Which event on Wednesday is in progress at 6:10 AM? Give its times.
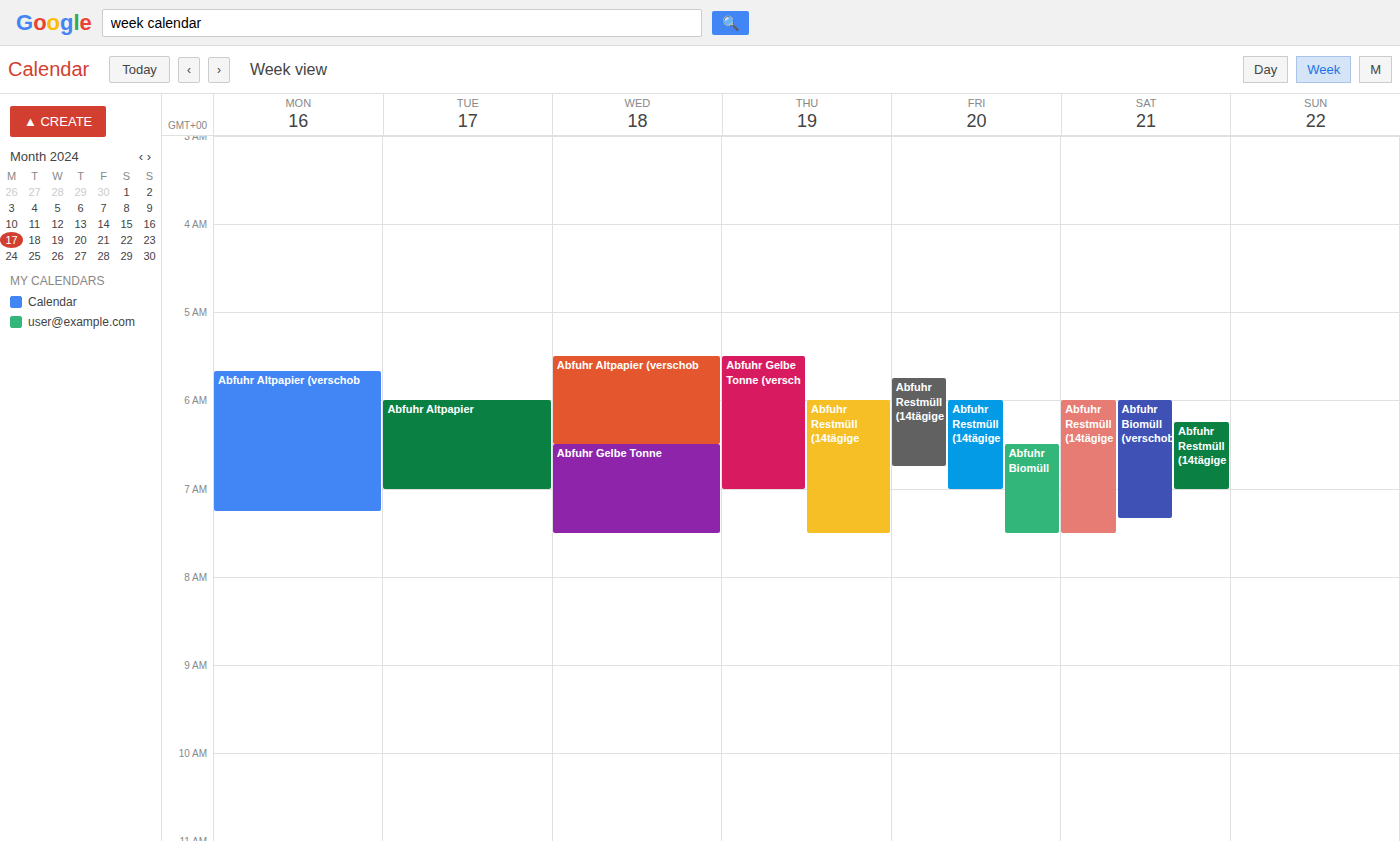
"Abfuhr Altpapier (verschob", 5:30 AM to 6:30 AM